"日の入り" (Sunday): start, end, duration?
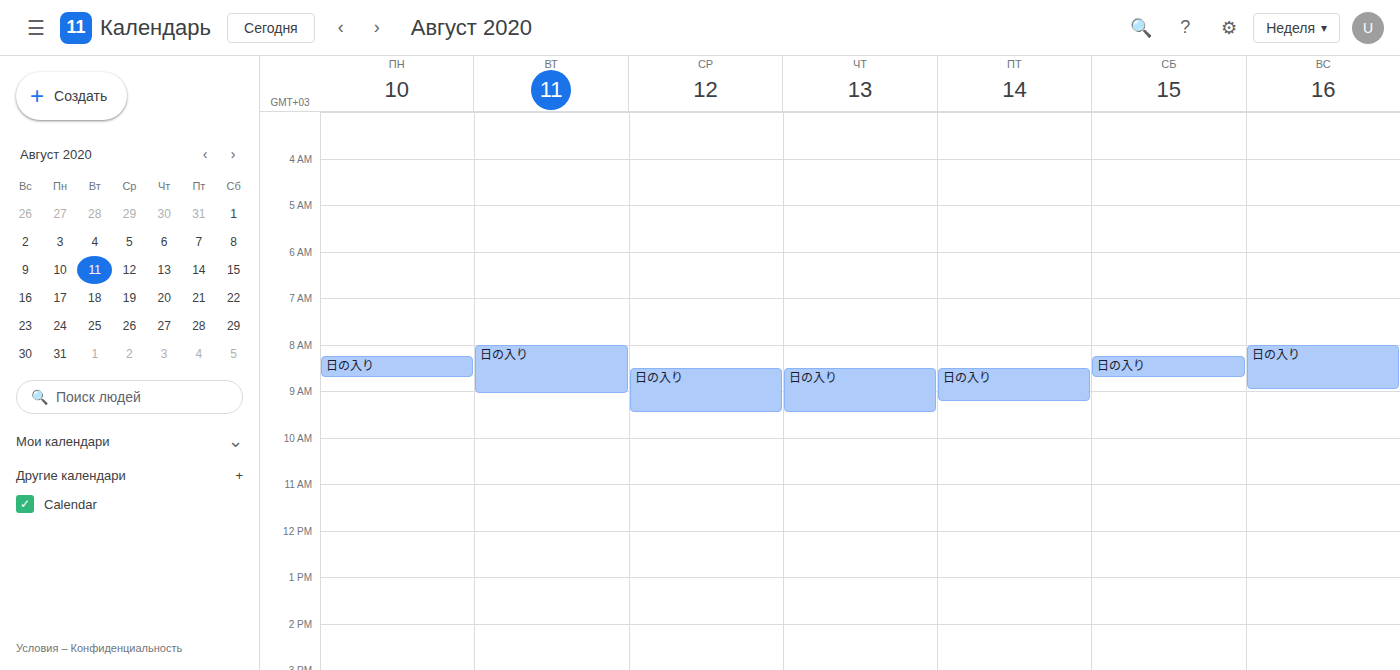
8:00 AM to 9:00 AM, 1 hour